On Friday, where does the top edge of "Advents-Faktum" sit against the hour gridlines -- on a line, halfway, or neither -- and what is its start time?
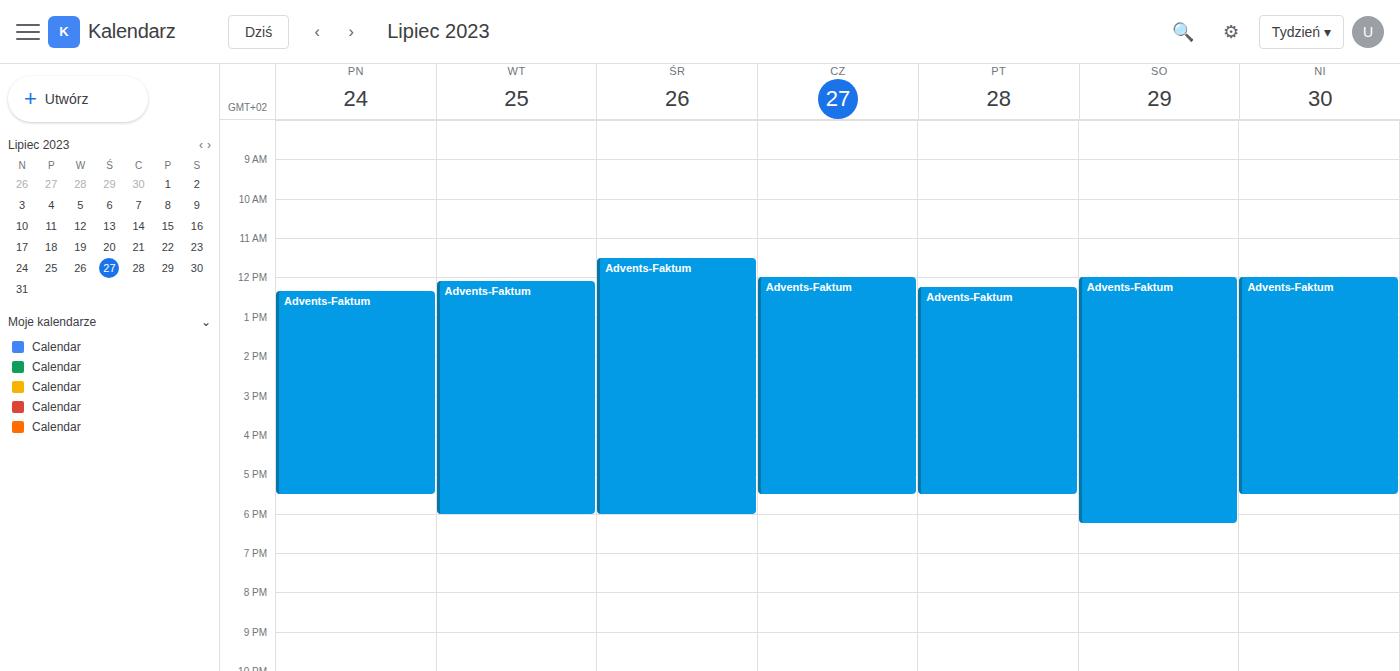
12:15 PM -- neither: a quarter of the way from the 12 PM line to the 1 PM line.